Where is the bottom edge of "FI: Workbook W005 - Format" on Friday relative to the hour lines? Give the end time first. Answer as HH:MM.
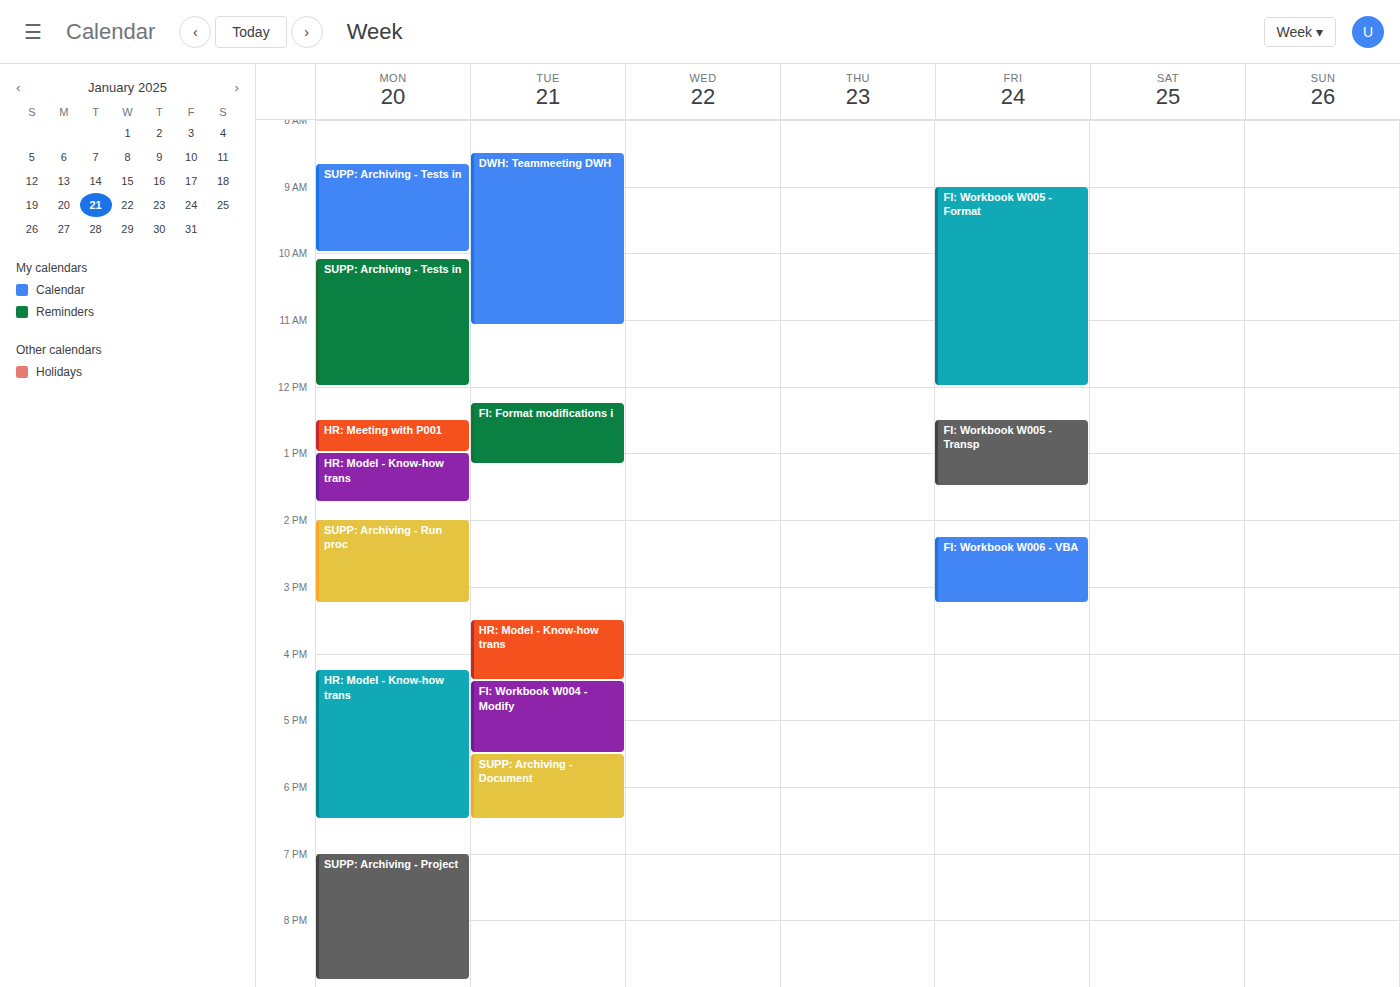
12:00 -- exactly on the 12:00 line.